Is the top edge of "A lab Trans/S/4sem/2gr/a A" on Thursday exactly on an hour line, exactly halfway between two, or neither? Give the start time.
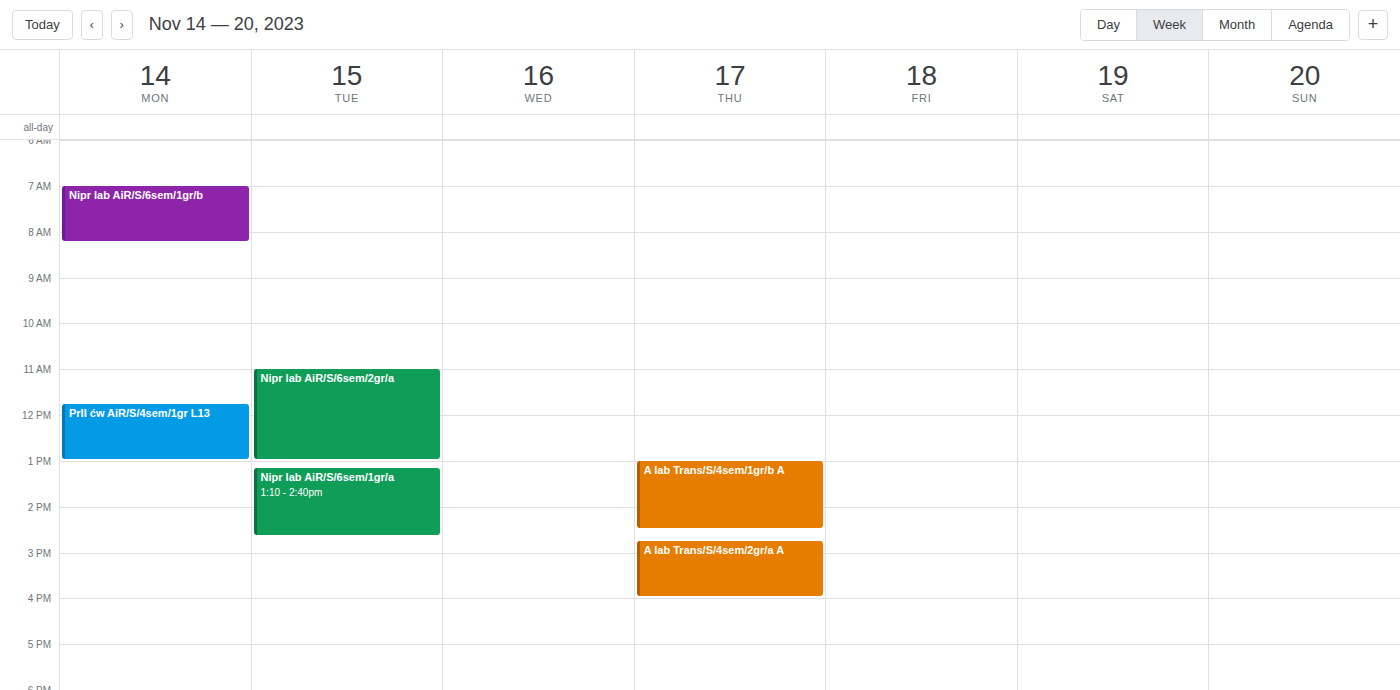
2:45 PM -- neither: three quarters of the way from the 2 PM line to the 3 PM line.